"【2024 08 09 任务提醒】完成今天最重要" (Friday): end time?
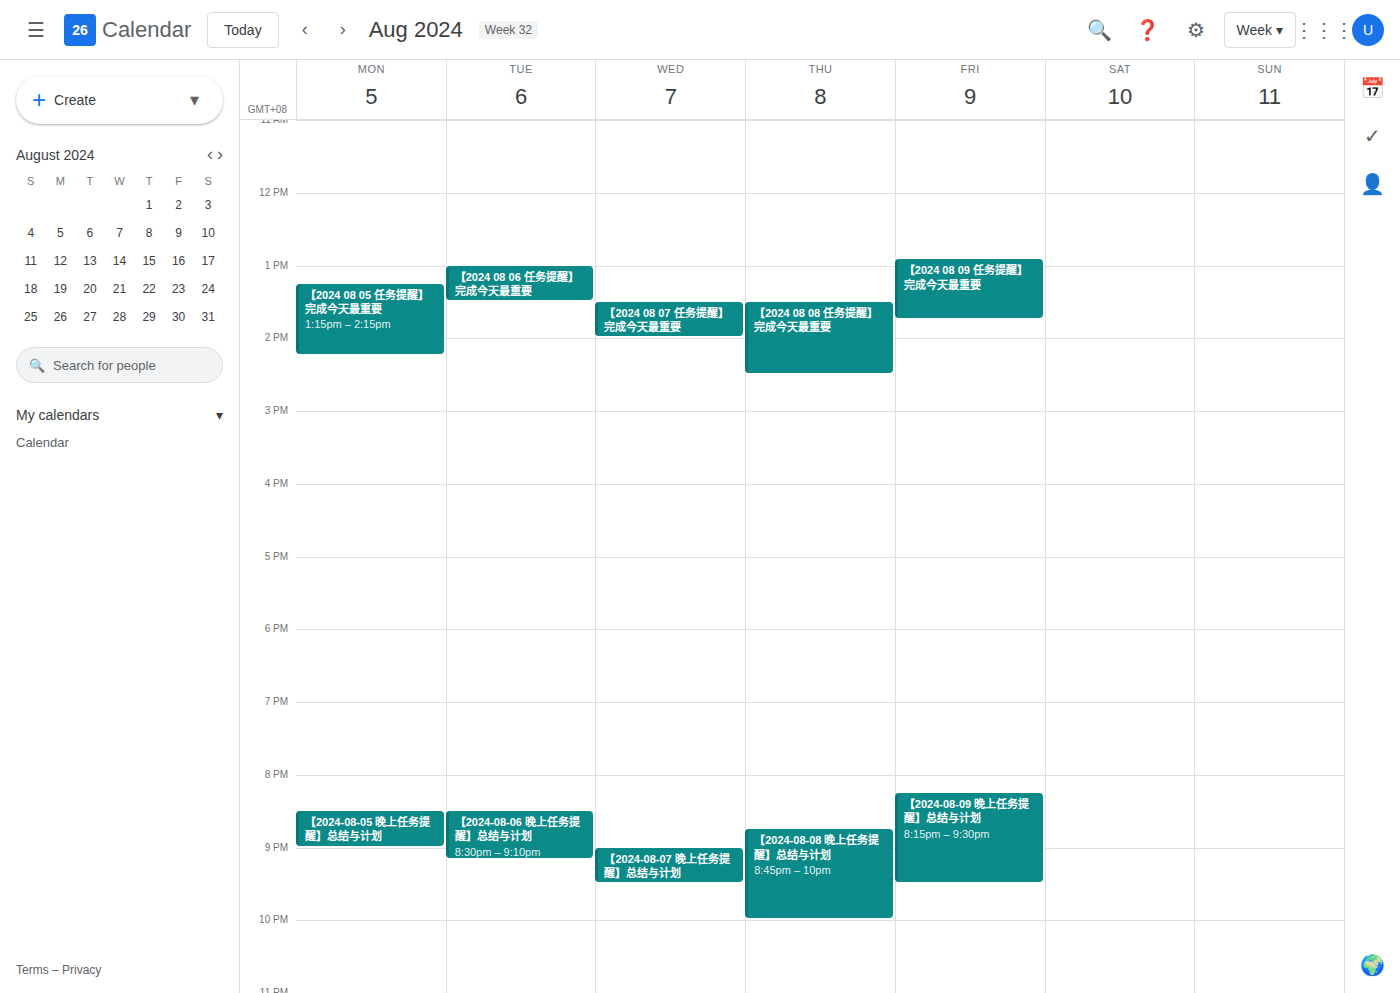
1:45 PM